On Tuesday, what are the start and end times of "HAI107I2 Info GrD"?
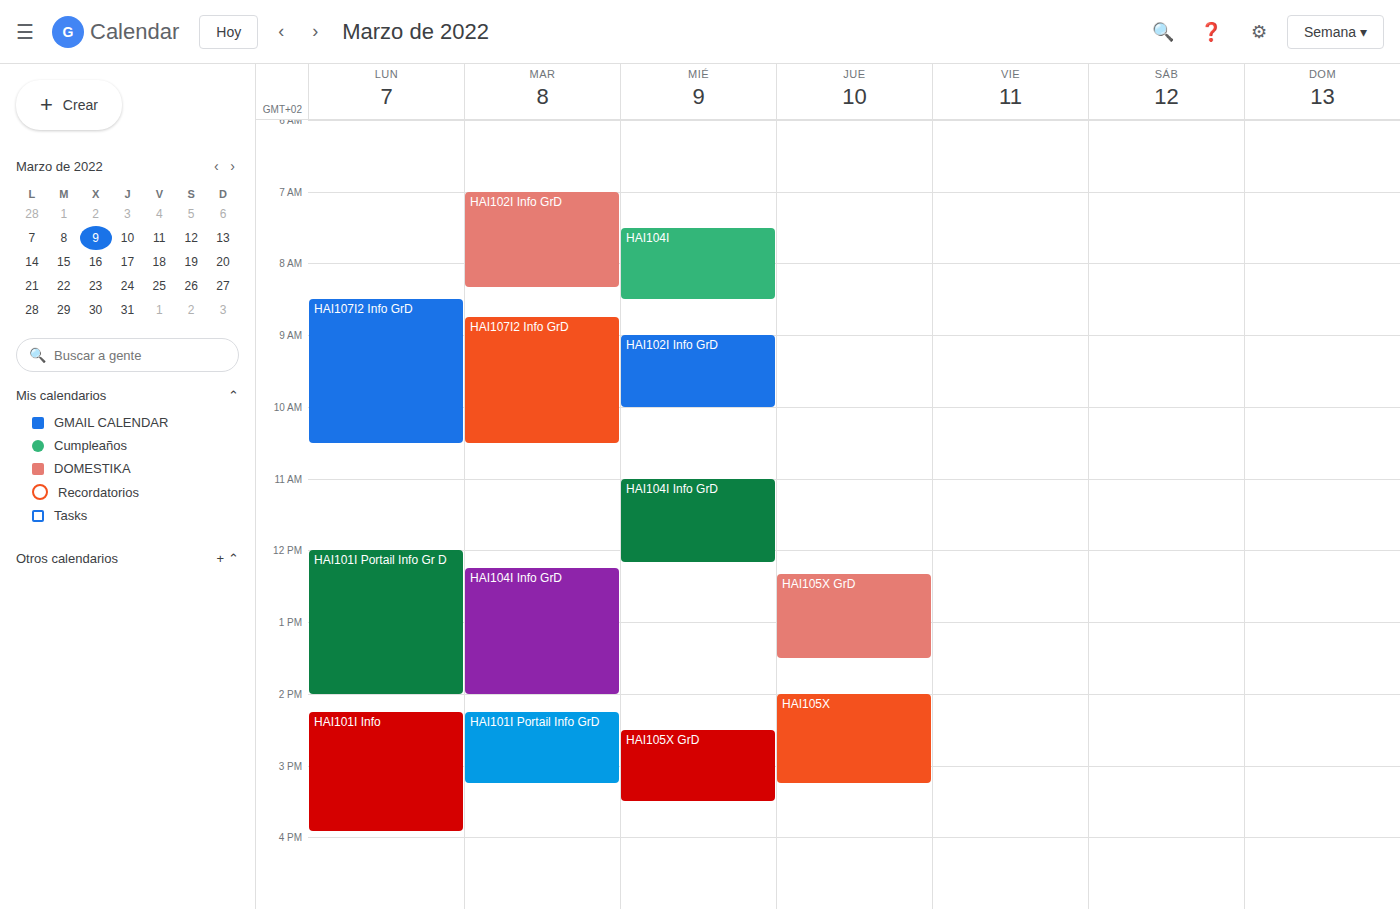
08:45 to 10:30